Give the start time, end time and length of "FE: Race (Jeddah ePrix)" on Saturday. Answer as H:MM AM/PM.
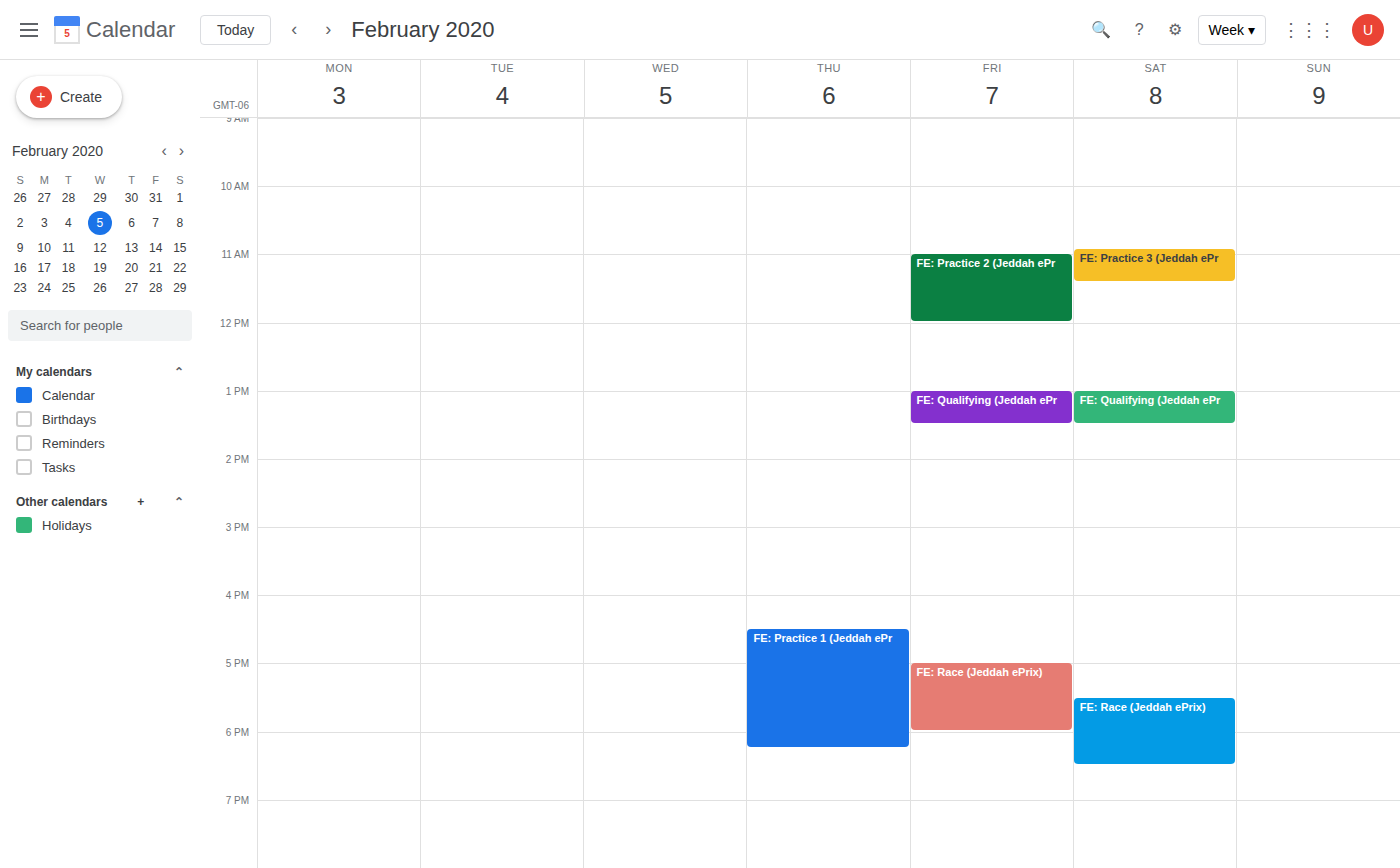
5:30 PM to 6:30 PM, 1 hour